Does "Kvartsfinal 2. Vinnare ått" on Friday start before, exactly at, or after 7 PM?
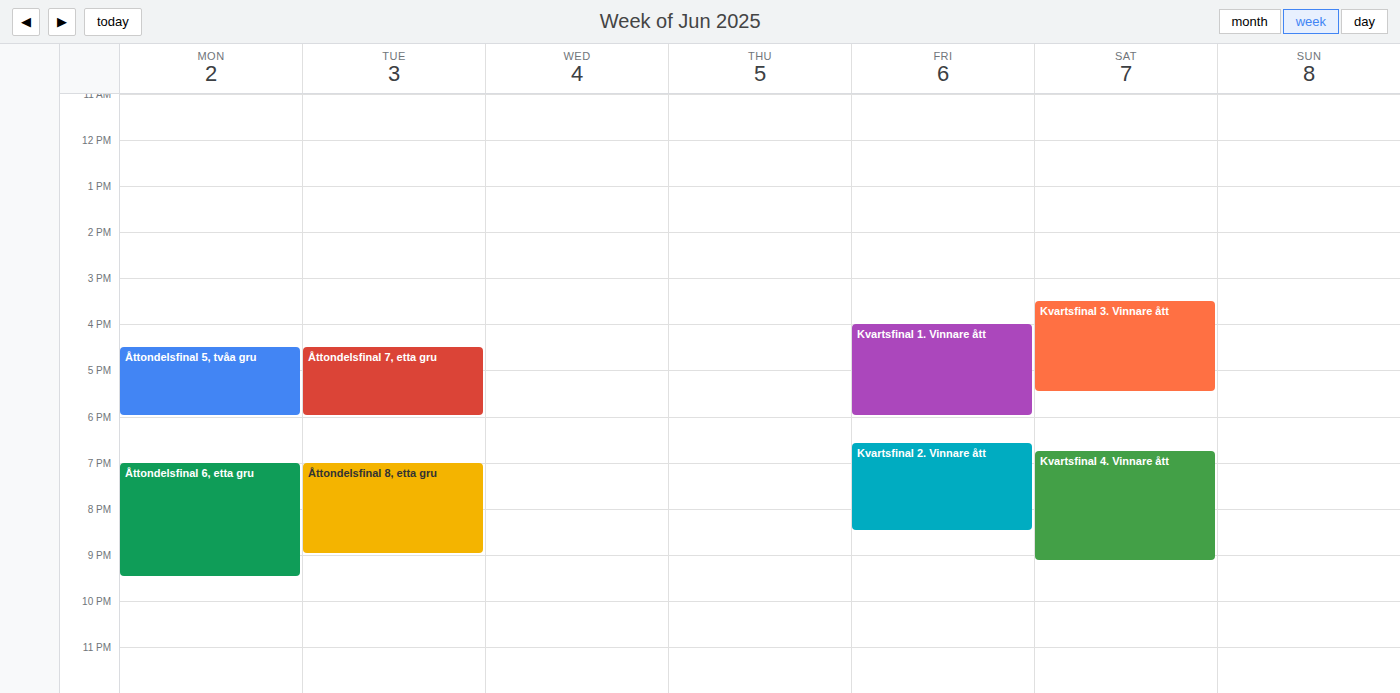
6:35 PM -- before 7 PM, 25 minutes above the 7 PM line.